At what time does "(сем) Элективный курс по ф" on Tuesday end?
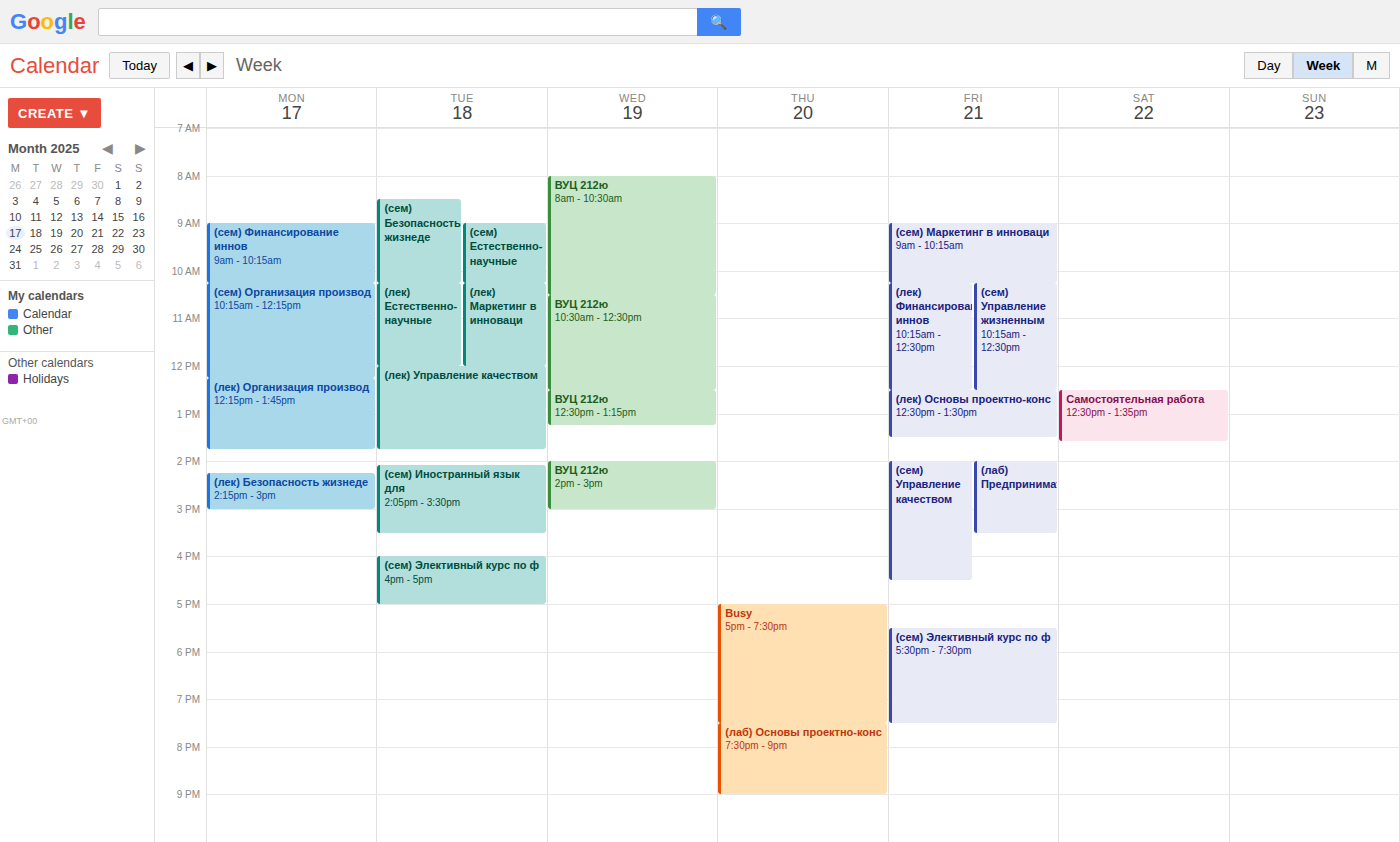
5:00 PM